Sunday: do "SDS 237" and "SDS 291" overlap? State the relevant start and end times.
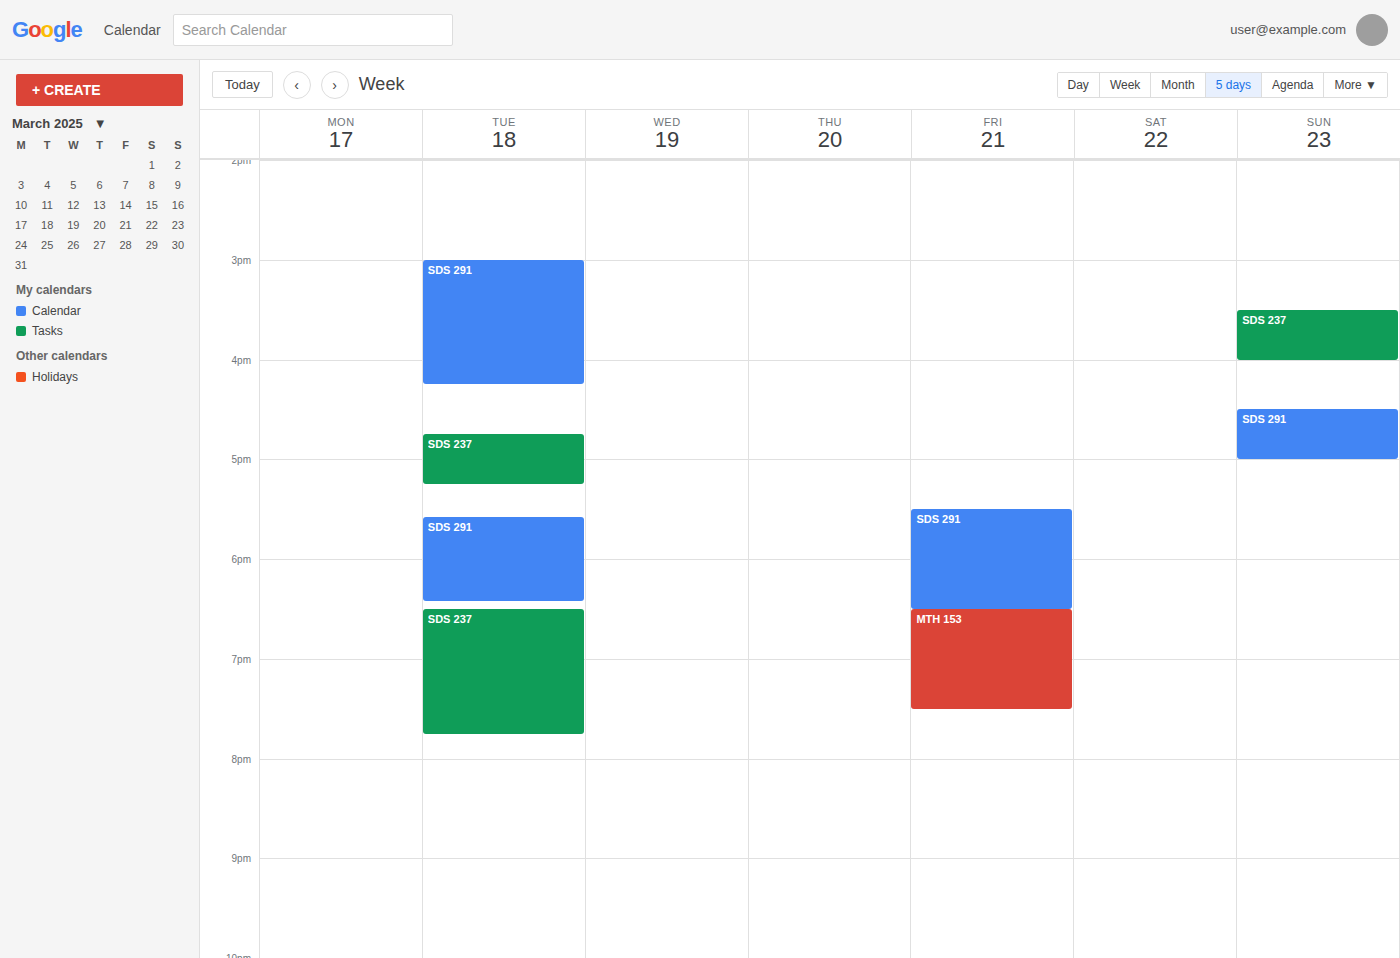
"SDS 237" ends at 4:00 PM and "SDS 291" starts at 4:30 PM -- no overlap.